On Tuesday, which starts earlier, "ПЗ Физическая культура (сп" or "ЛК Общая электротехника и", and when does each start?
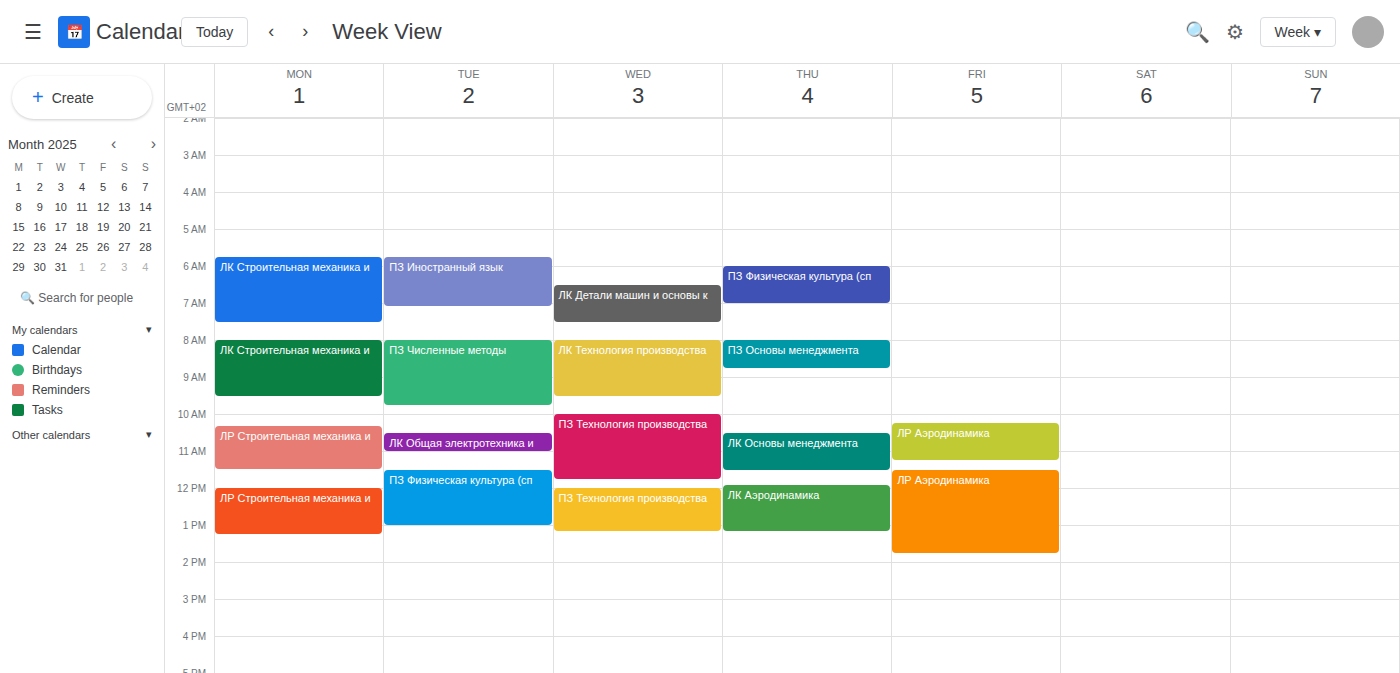
"ЛК Общая электротехника и" 10:30 AM; "ПЗ Физическая культура (сп" 11:30 AM.